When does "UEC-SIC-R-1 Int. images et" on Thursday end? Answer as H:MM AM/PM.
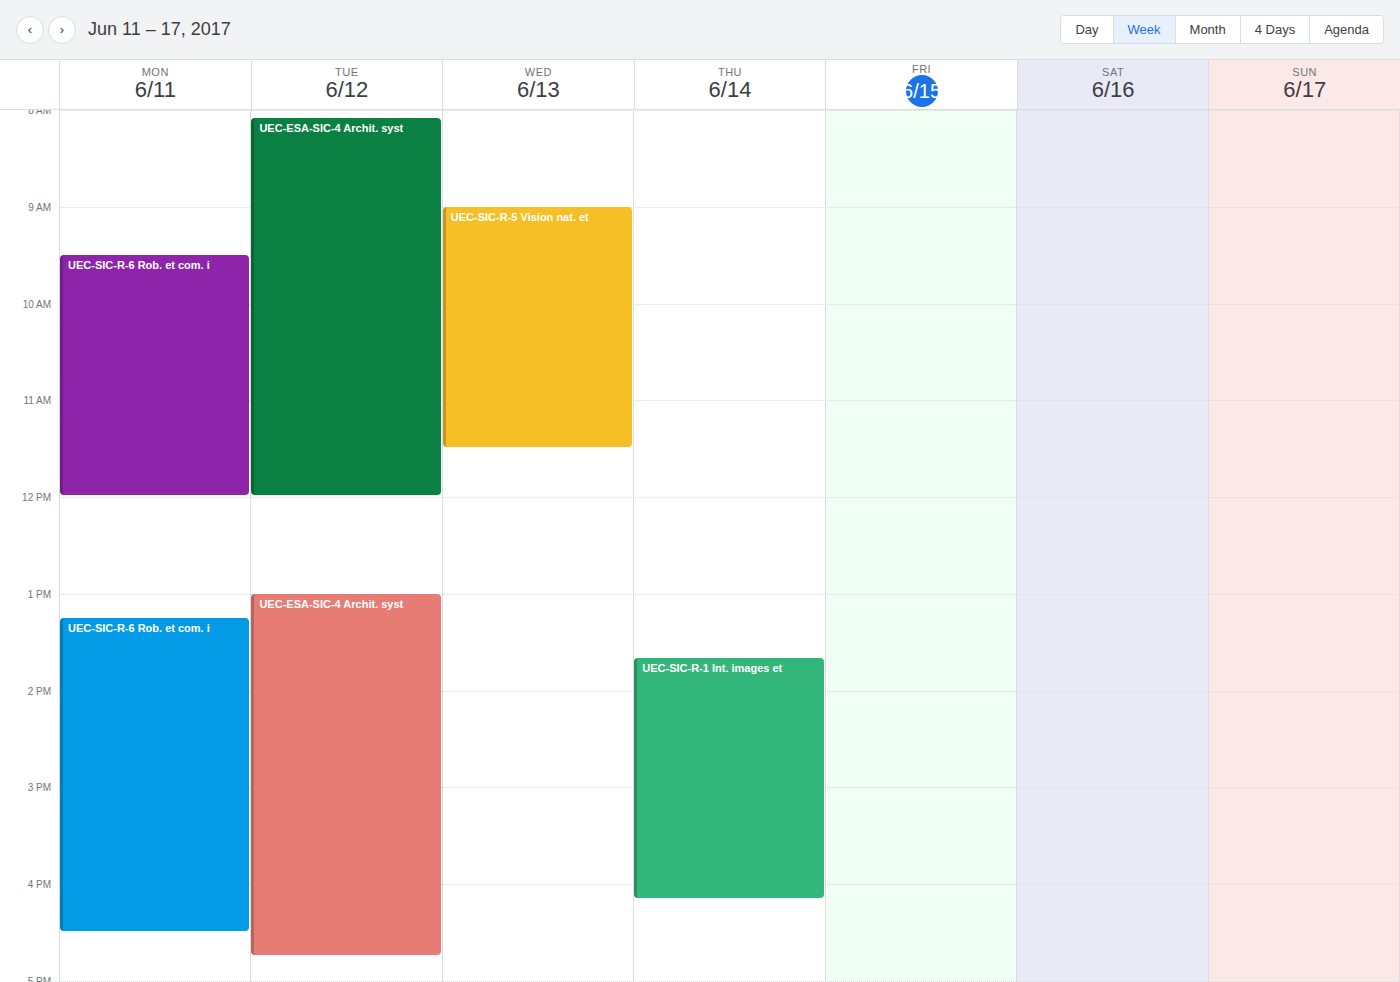
4:10 PM